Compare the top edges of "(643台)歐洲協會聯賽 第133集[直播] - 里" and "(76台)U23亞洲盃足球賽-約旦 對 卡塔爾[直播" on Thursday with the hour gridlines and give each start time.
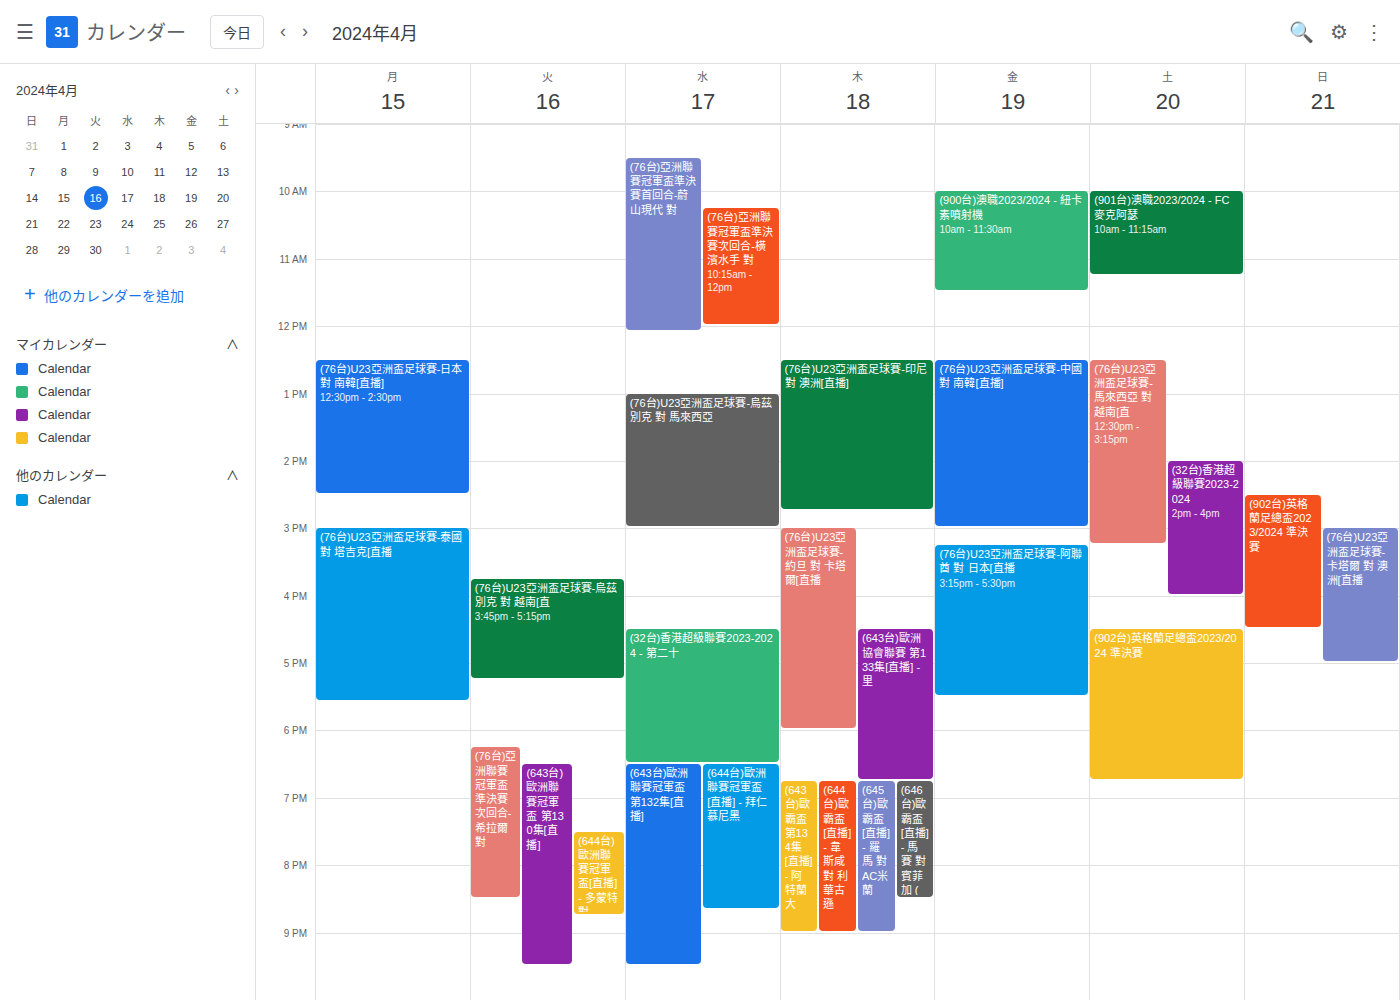
"(643台)歐洲協會聯賽 第133集[直播] - 里": 4:30 PM, halfway between the 4 PM and 5 PM lines. "(76台)U23亞洲盃足球賽-約旦 對 卡塔爾[直播": 3:00 PM, exactly on the 3 PM line.